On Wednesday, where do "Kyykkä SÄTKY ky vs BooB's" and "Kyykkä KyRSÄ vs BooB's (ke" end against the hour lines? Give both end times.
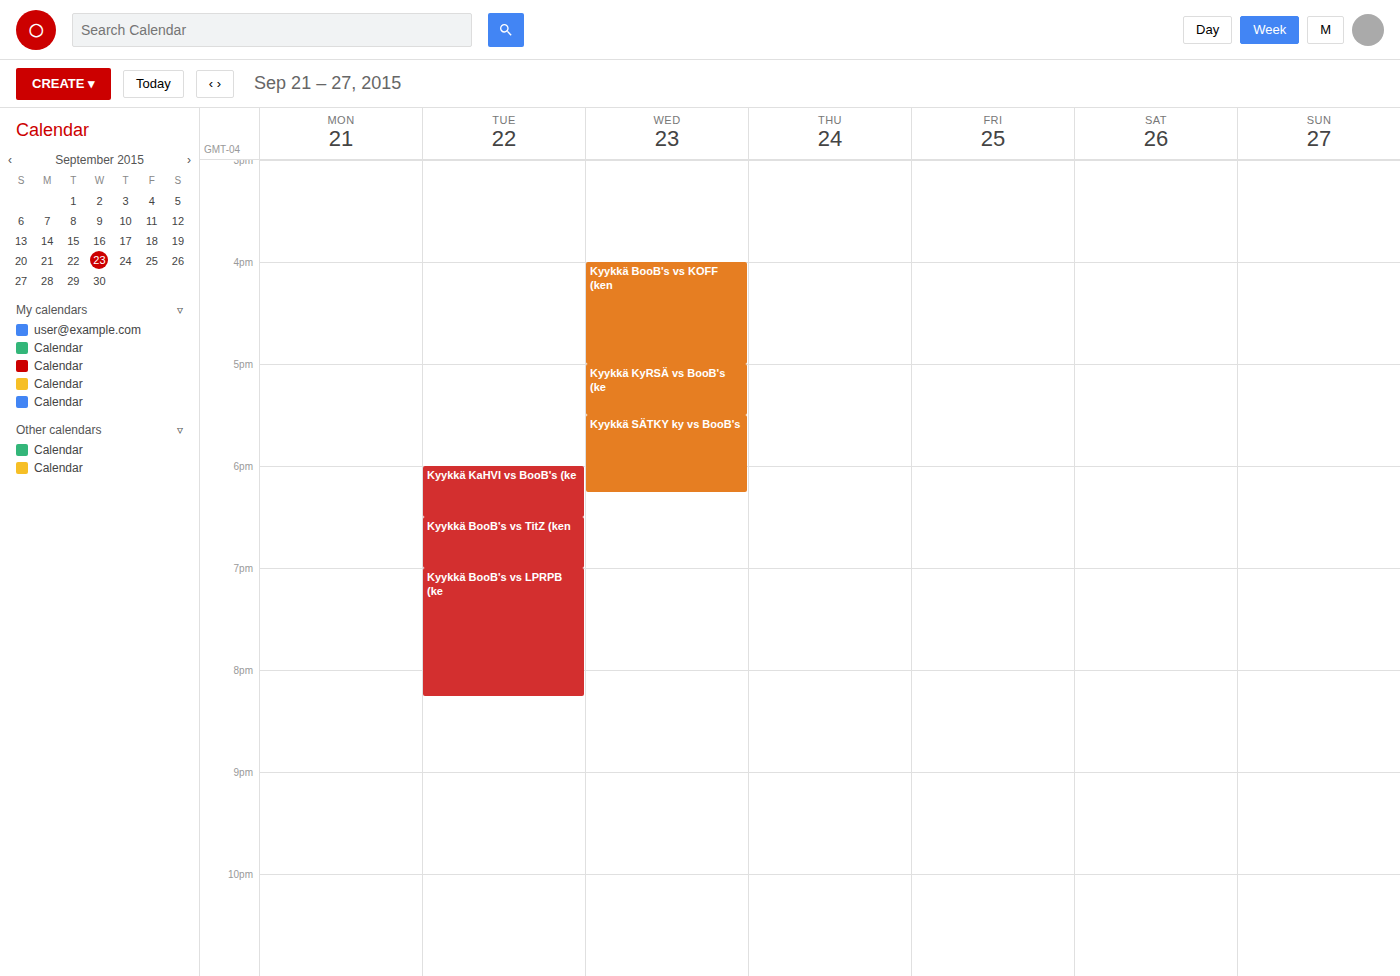
"Kyykkä SÄTKY ky vs BooB's": 6:15 PM, neither: a quarter of the way from the 6 PM line to the 7 PM line. "Kyykkä KyRSÄ vs BooB's (ke": 5:30 PM, halfway between the 5 PM and 6 PM lines.